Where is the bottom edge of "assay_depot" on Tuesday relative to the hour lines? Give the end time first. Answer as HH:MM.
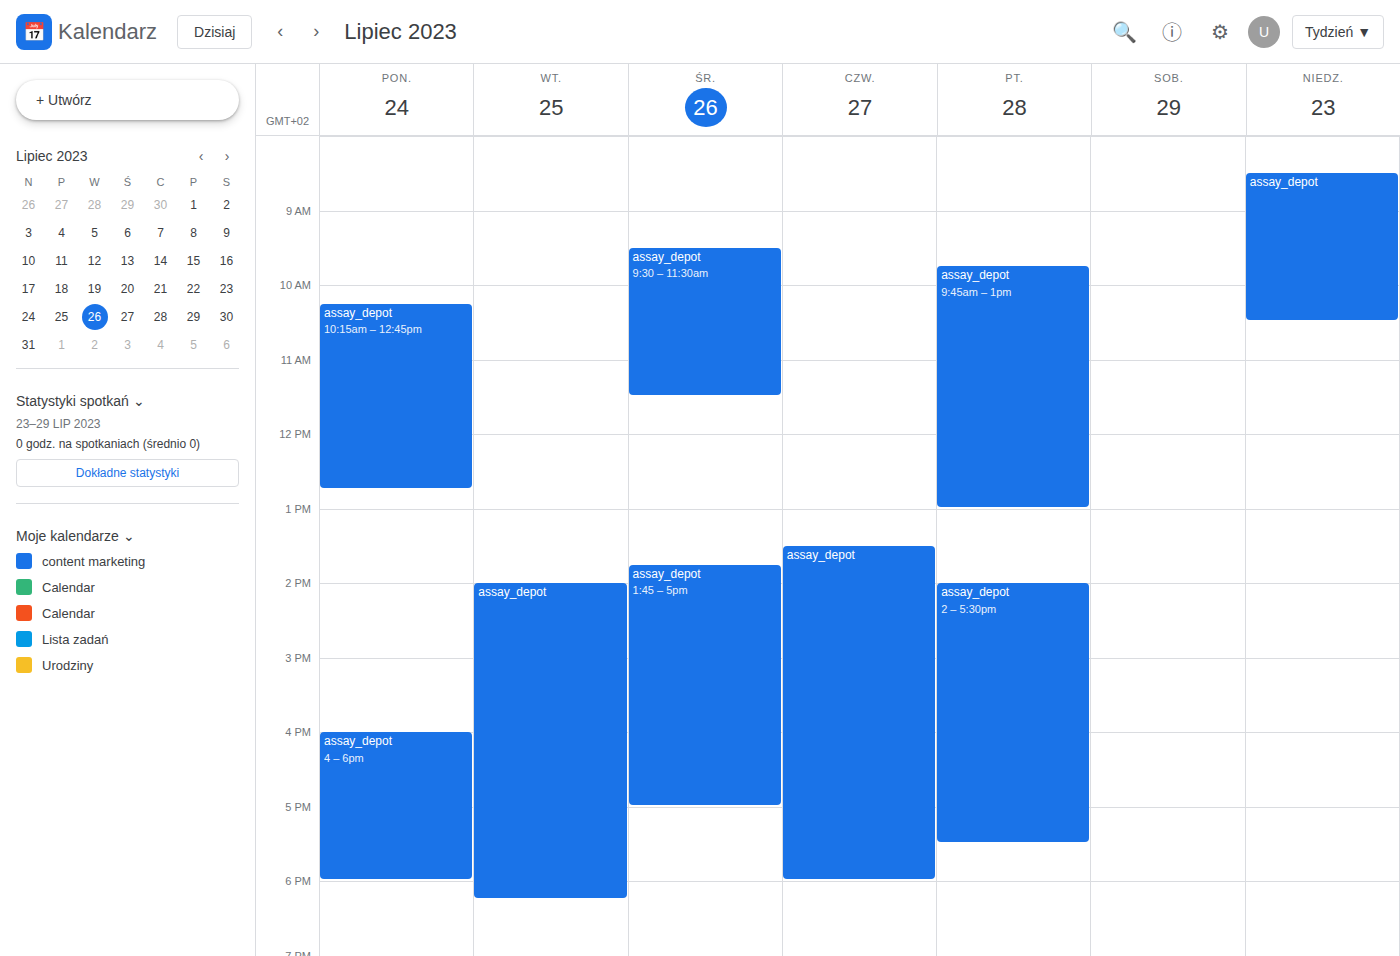
18:15 -- neither: a quarter of the way from the 18:00 line to the 19:00 line.